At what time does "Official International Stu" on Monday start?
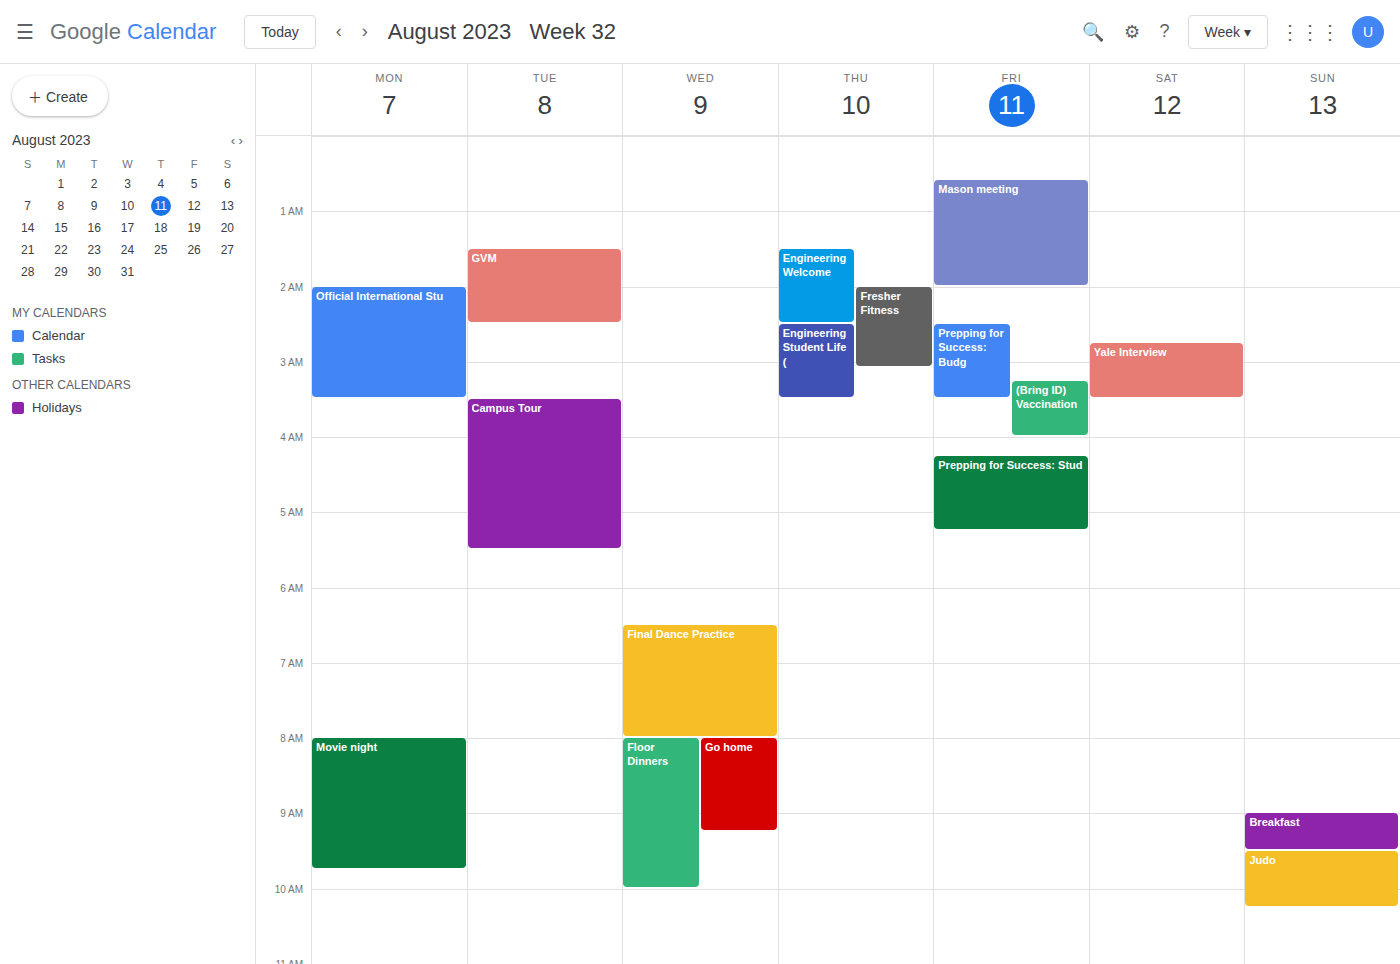
2:00 AM